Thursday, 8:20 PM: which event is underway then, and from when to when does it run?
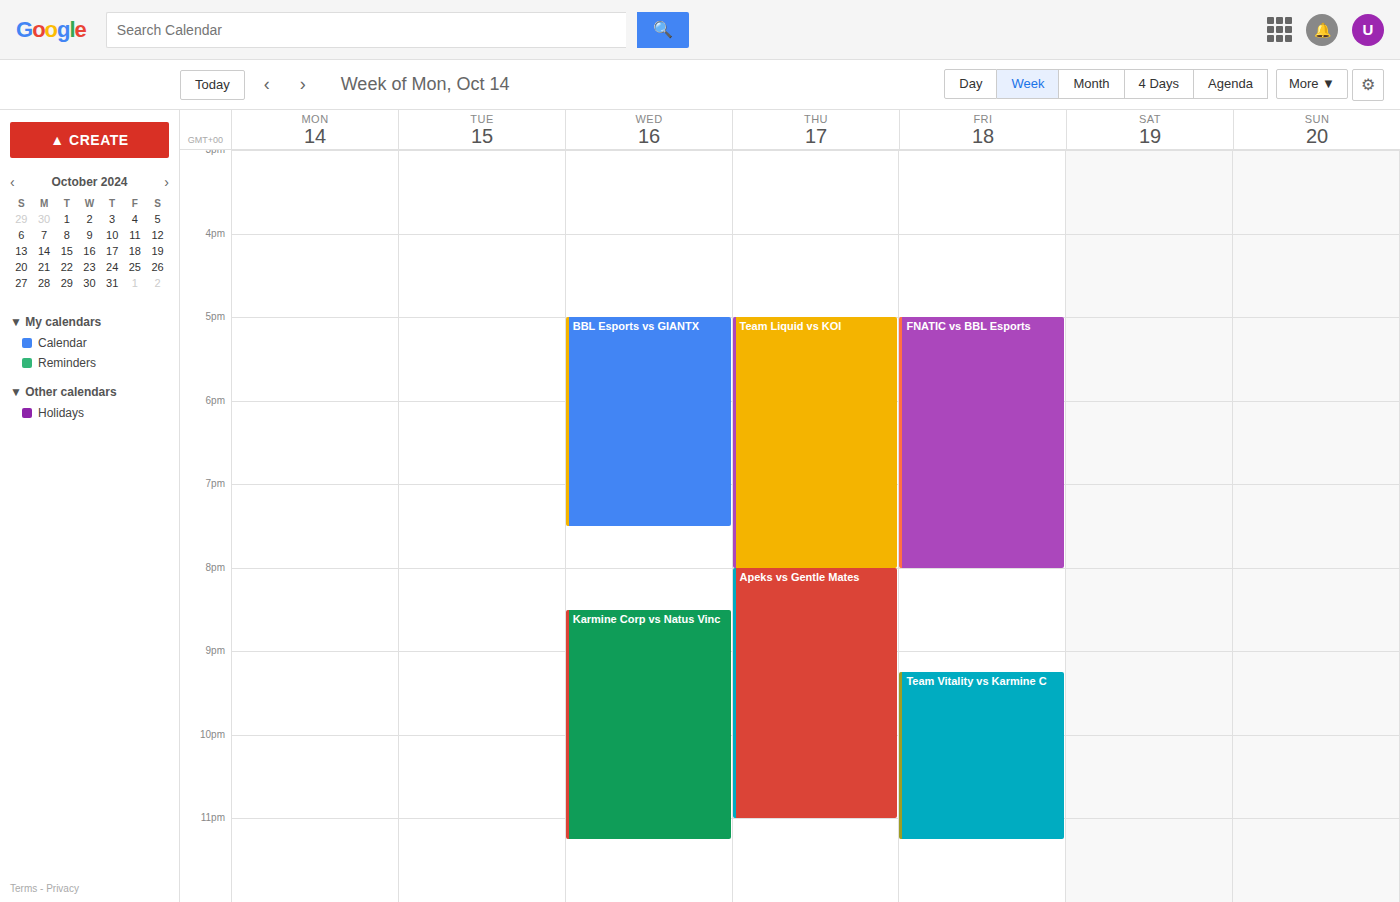
"Apeks vs Gentle Mates", 8:00 PM to 11:00 PM